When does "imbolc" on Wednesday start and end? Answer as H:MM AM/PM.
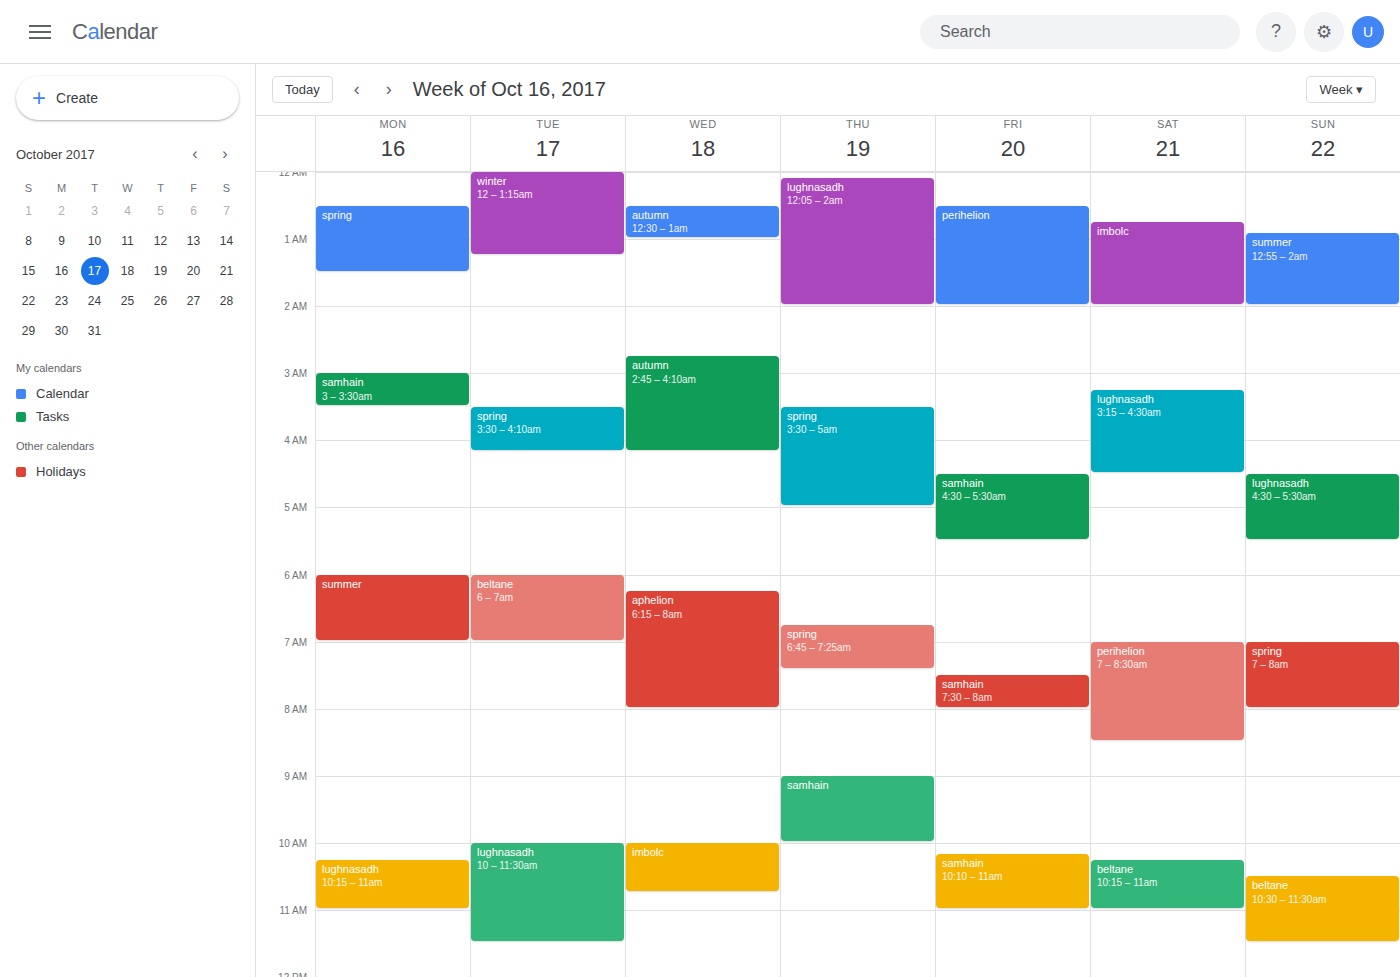
10:00 AM to 10:45 AM